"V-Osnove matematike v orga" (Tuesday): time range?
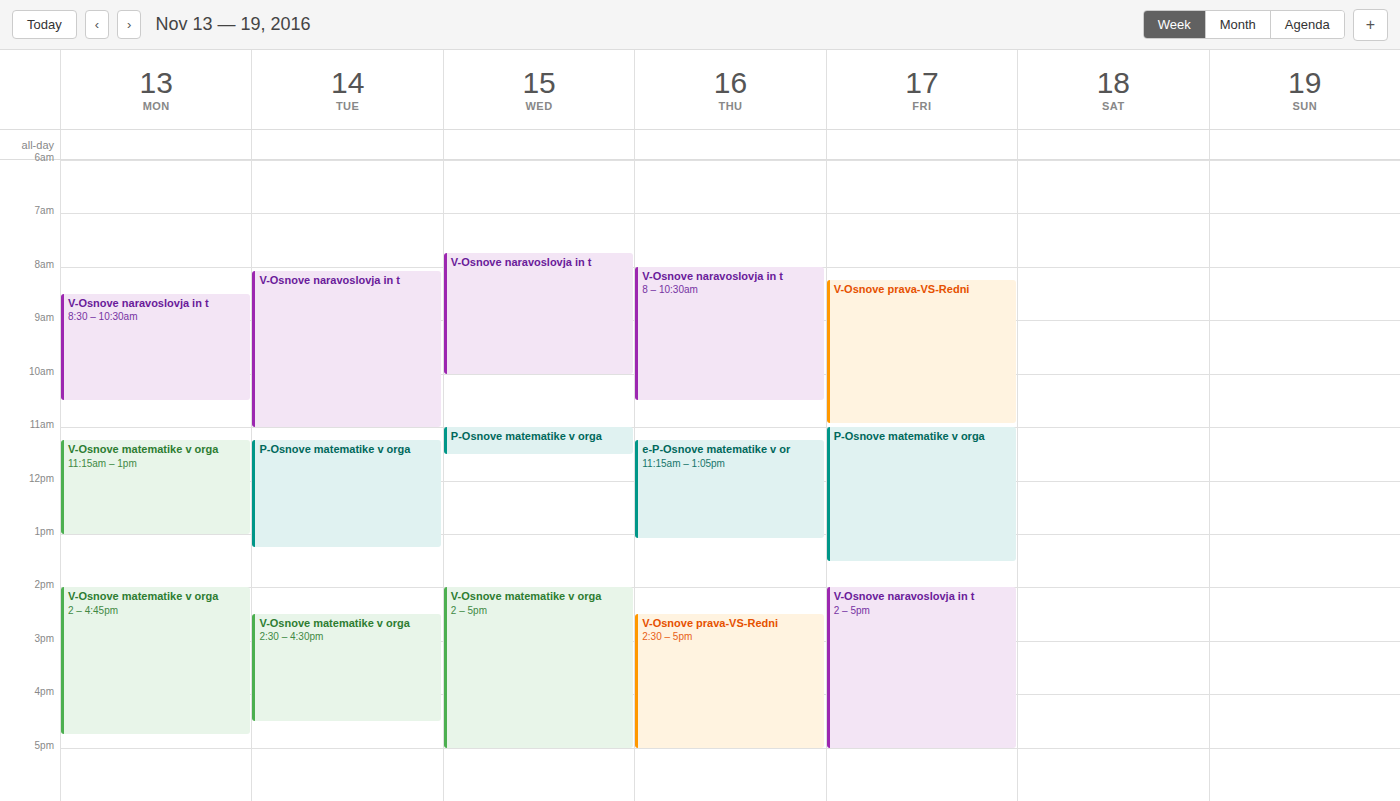
2:30 PM to 4:30 PM